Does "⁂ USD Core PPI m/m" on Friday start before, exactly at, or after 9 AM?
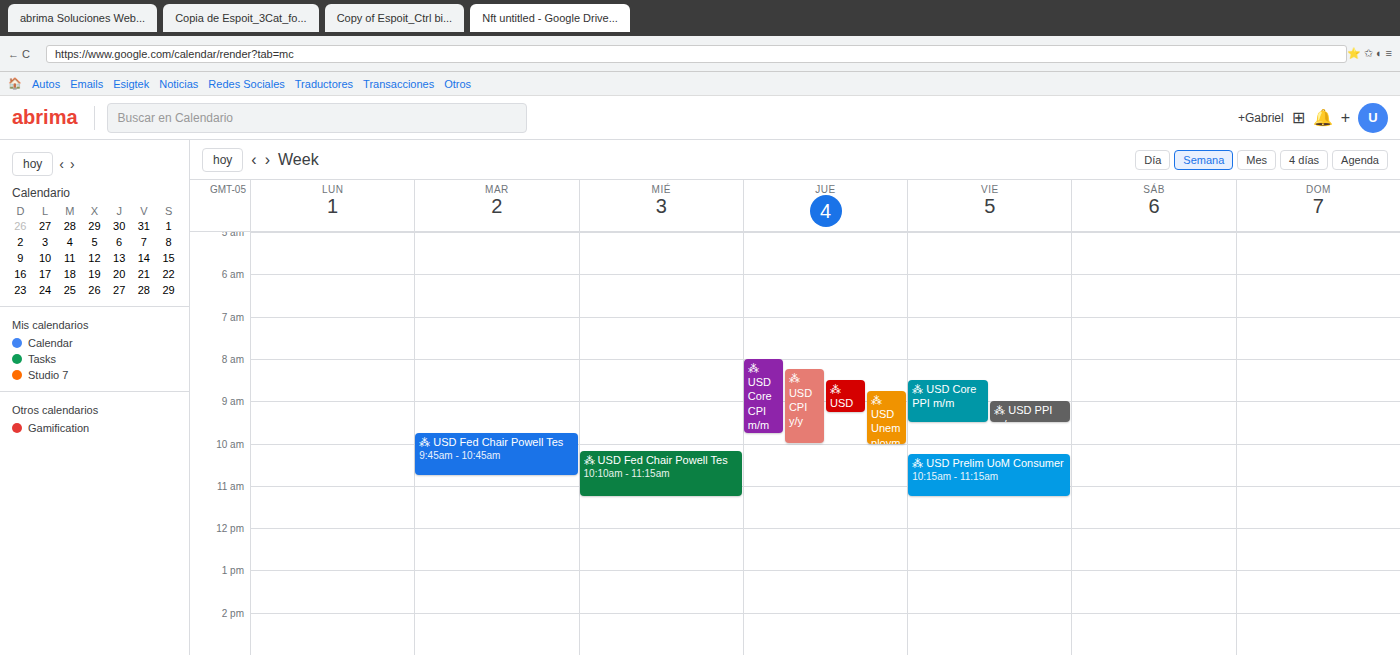
8:30 AM -- before 9 AM, 30 minutes above the 9 AM line.